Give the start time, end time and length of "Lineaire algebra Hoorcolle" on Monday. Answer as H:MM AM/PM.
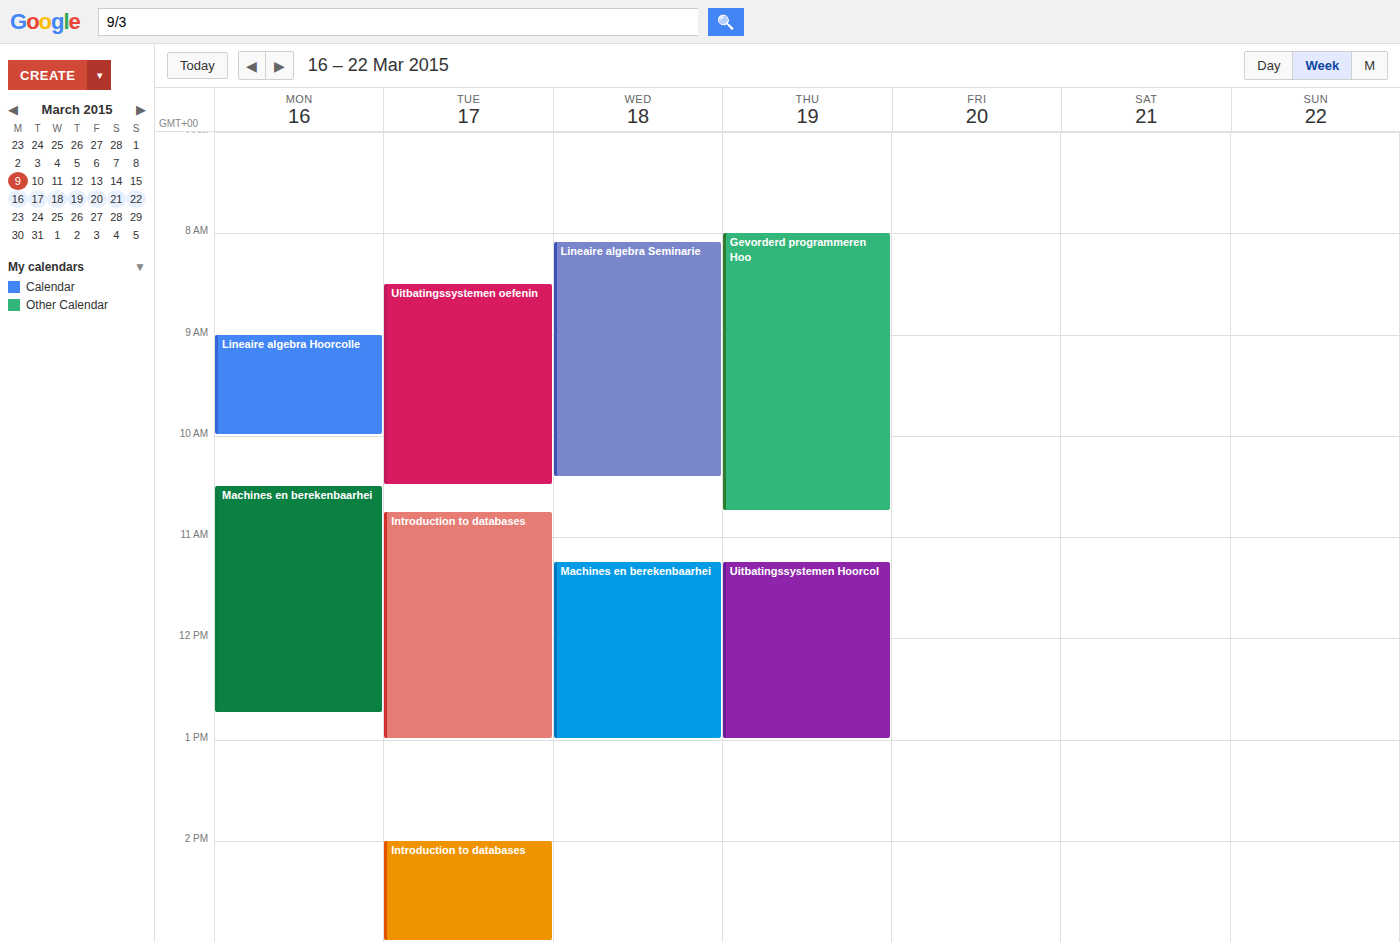
9:00 AM to 10:00 AM, 1 hour